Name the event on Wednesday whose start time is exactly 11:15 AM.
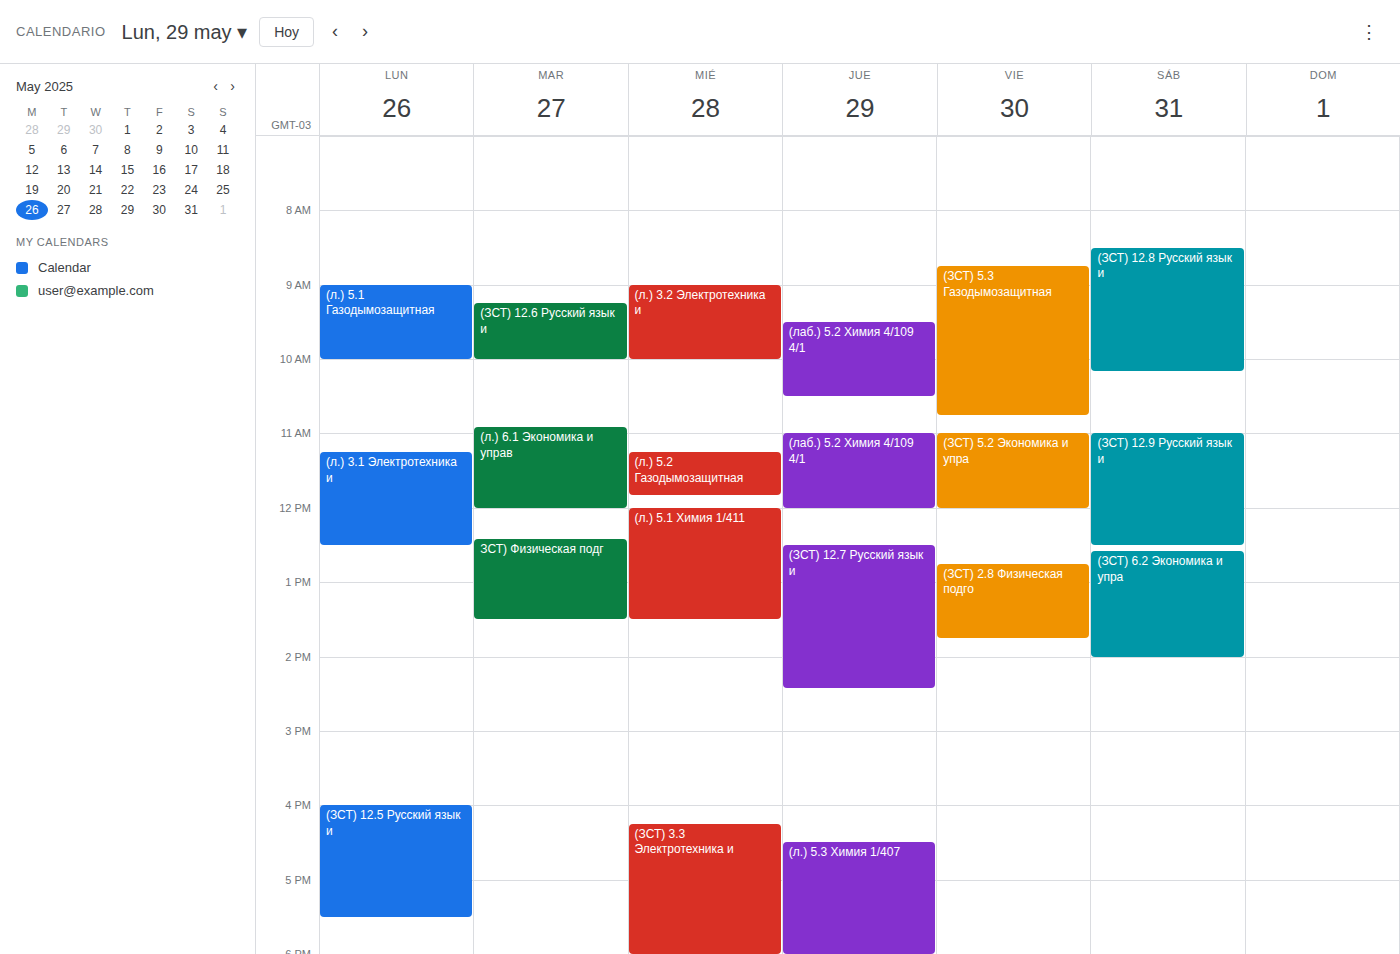
"(л.) 5.2 Газодымозащитная"